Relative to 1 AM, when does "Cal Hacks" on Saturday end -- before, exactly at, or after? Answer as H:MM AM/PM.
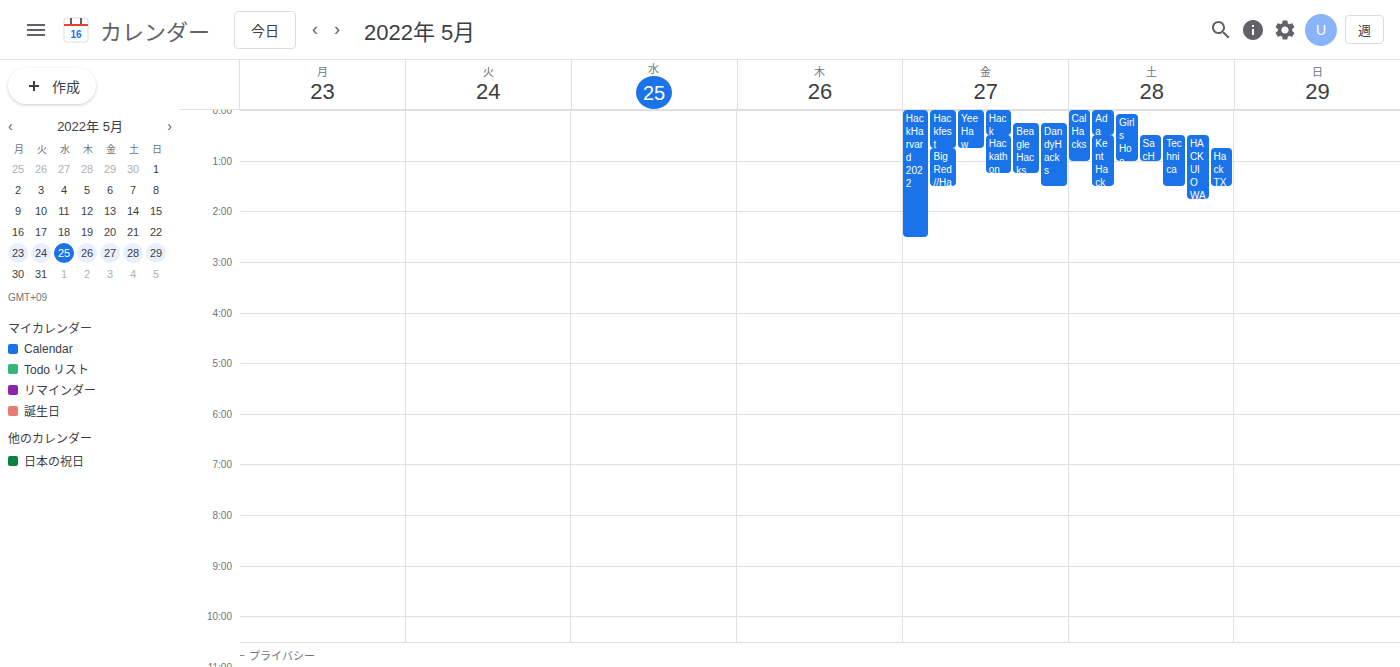
1:00 AM -- exactly at 1 AM, on the 1 AM line.